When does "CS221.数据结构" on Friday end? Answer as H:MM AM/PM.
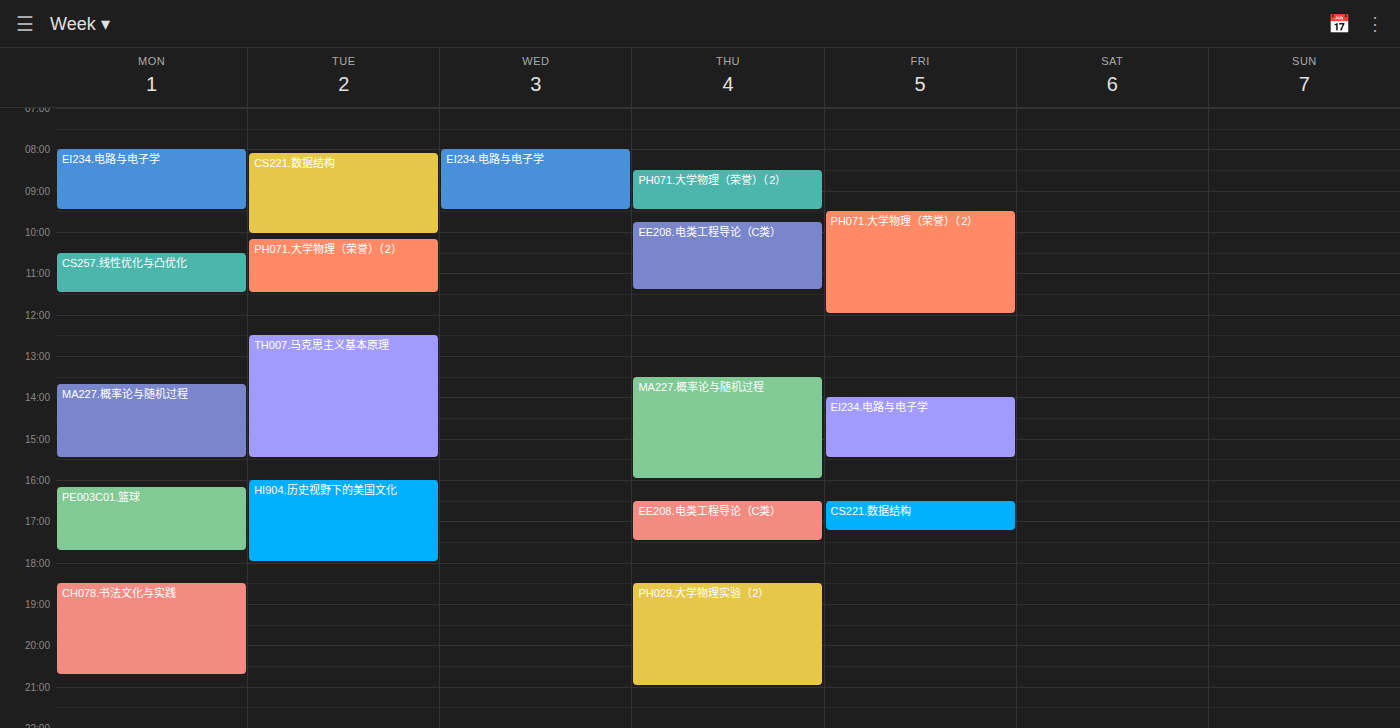
5:15 PM